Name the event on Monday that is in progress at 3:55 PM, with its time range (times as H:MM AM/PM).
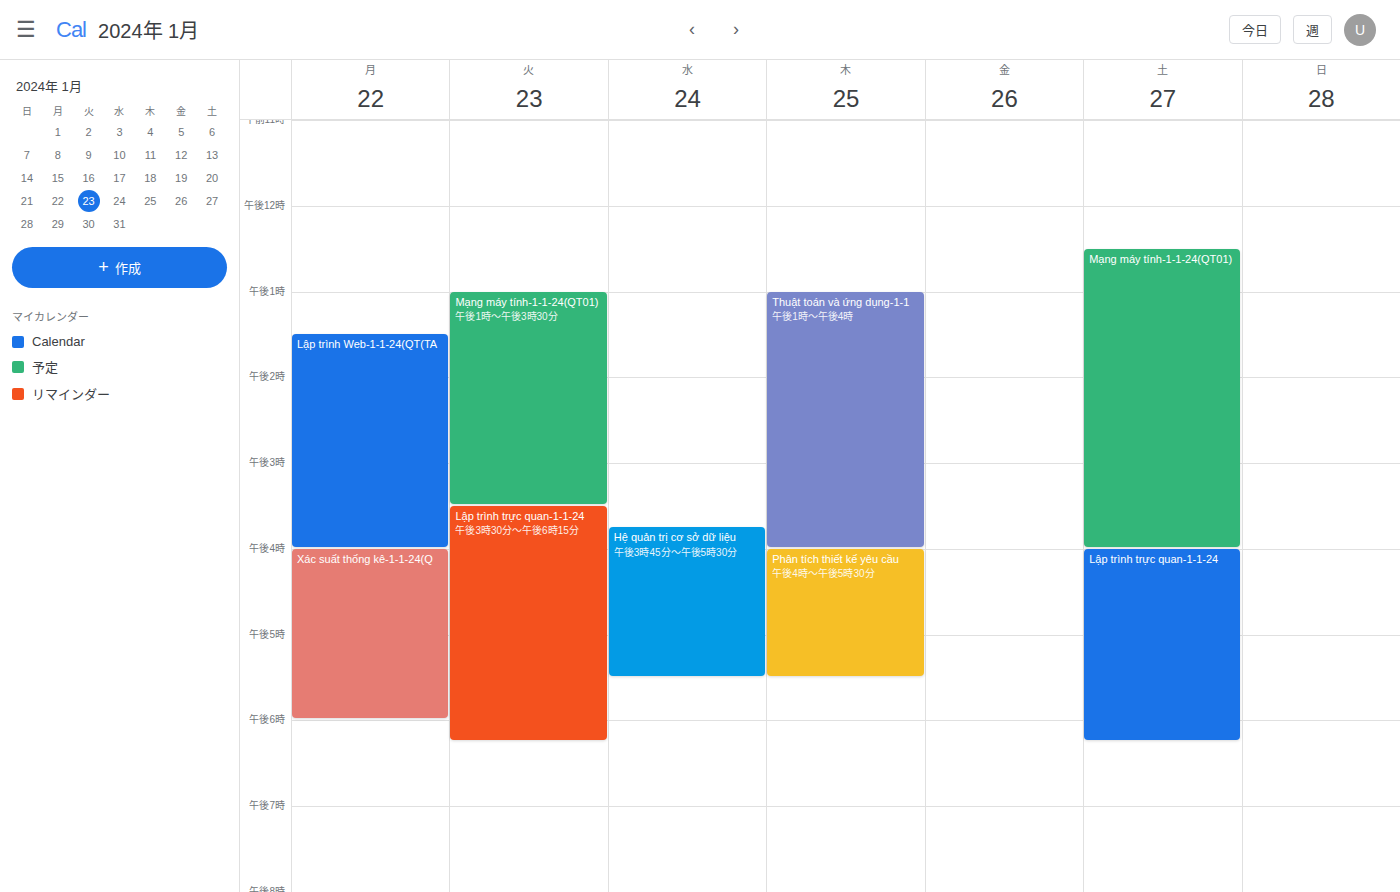
"Lập trình Web-1-1-24(QT(TA", 1:30 PM to 4:00 PM